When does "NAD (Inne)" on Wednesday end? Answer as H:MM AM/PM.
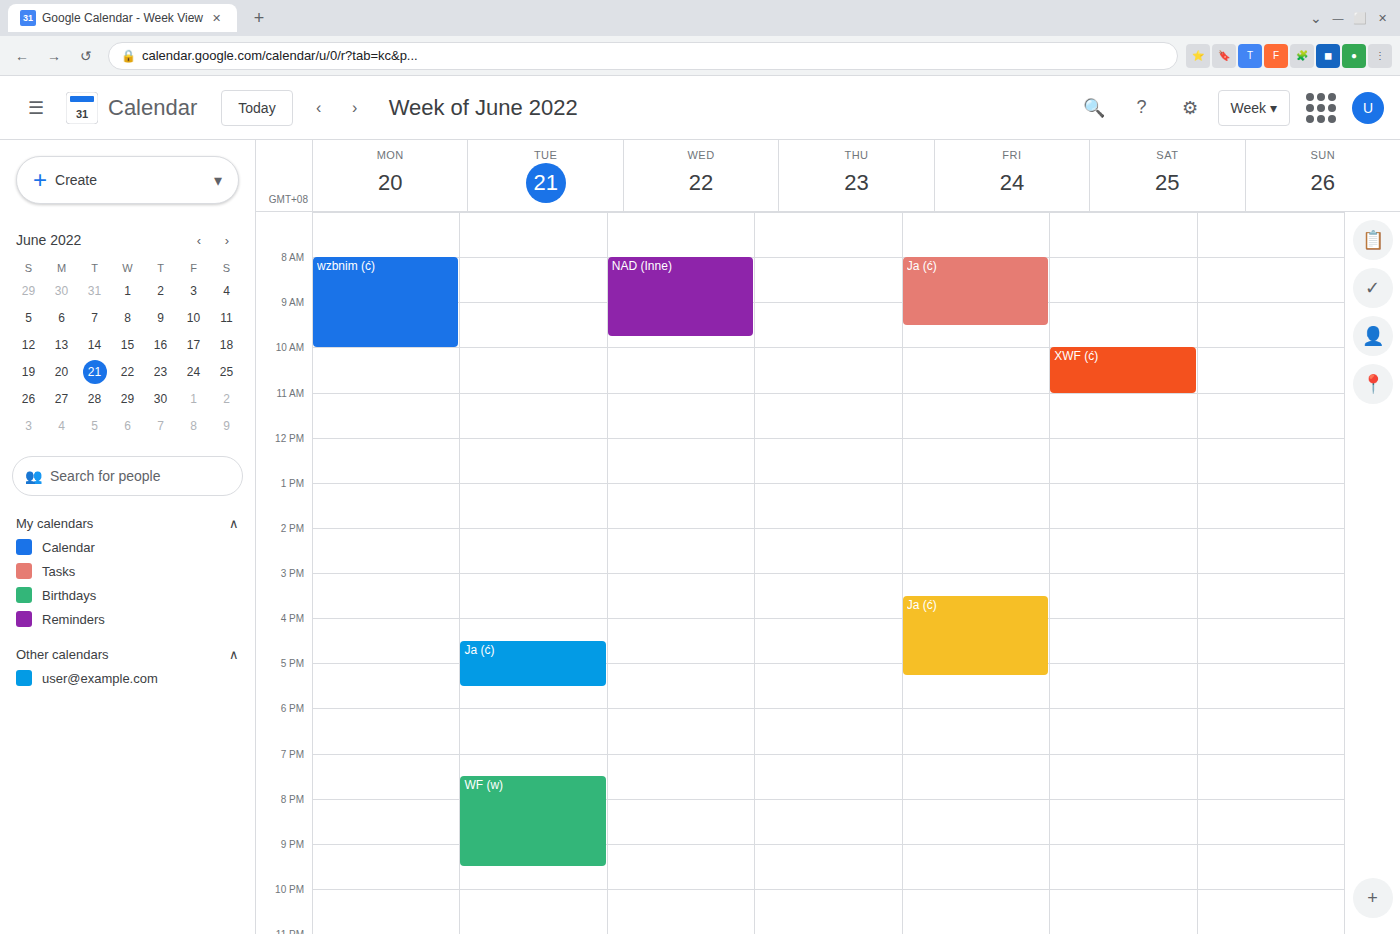
9:45 AM